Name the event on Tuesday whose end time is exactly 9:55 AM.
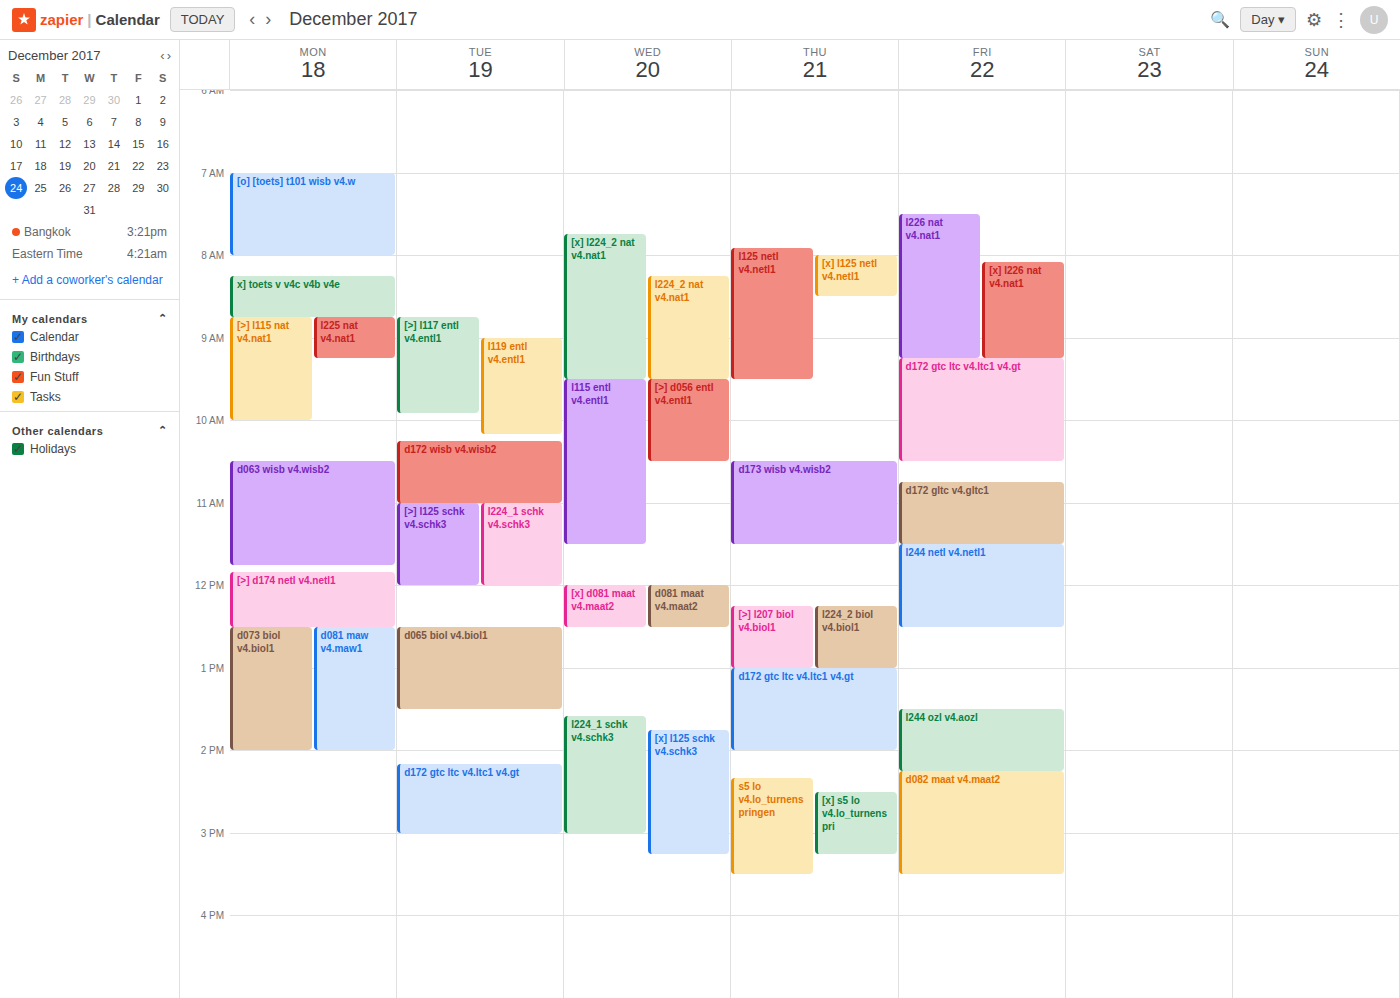
"[>] l117 entl v4.entl1"